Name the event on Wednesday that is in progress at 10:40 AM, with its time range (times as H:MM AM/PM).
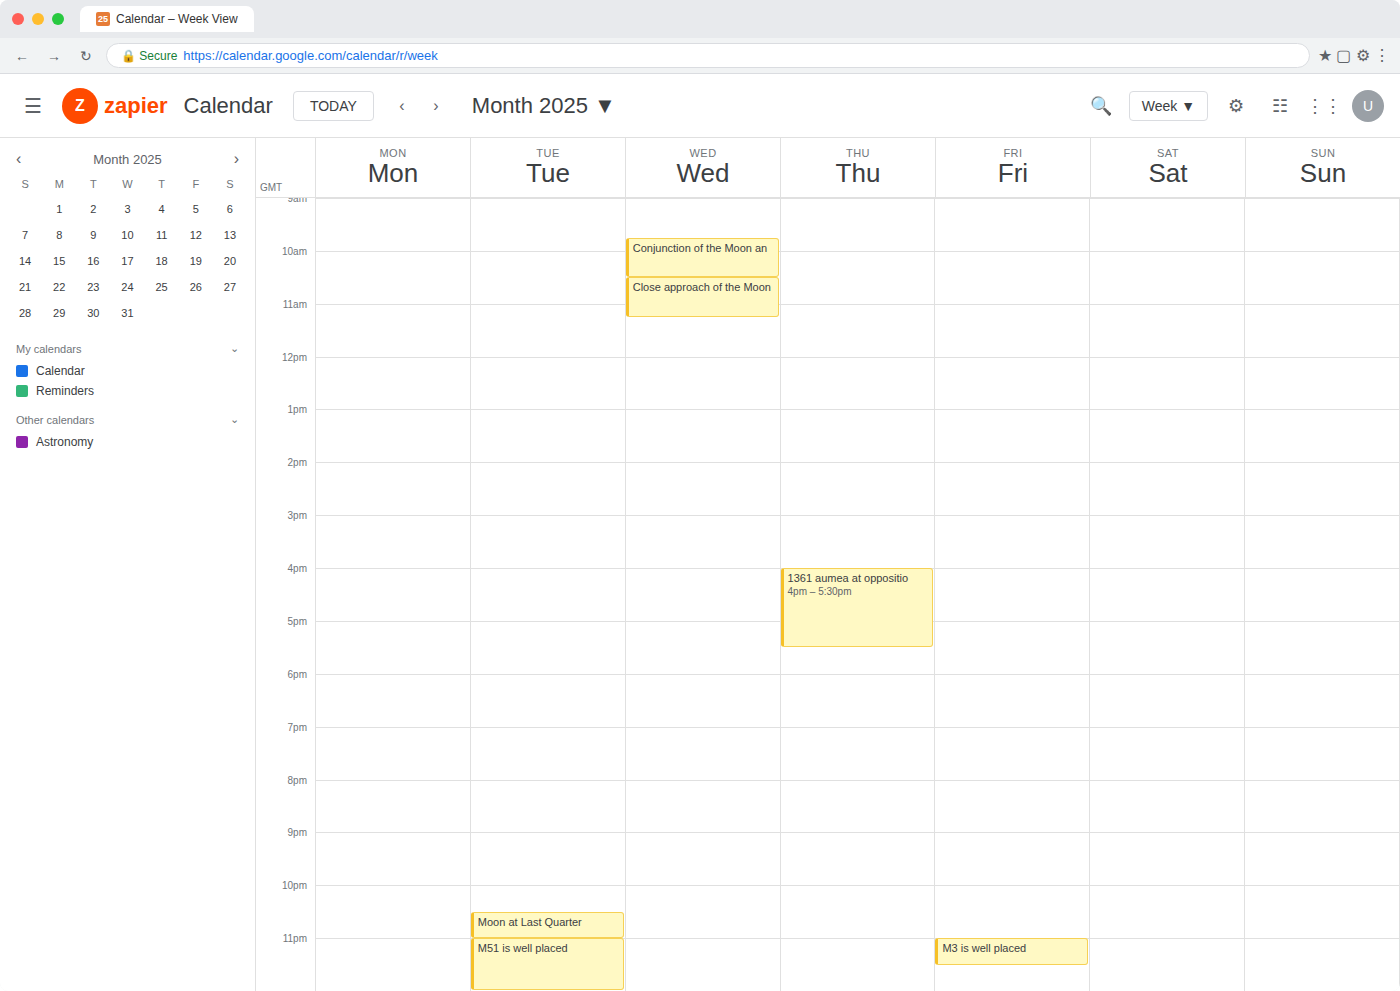
"Close approach of the Moon", 10:30 AM to 11:15 AM